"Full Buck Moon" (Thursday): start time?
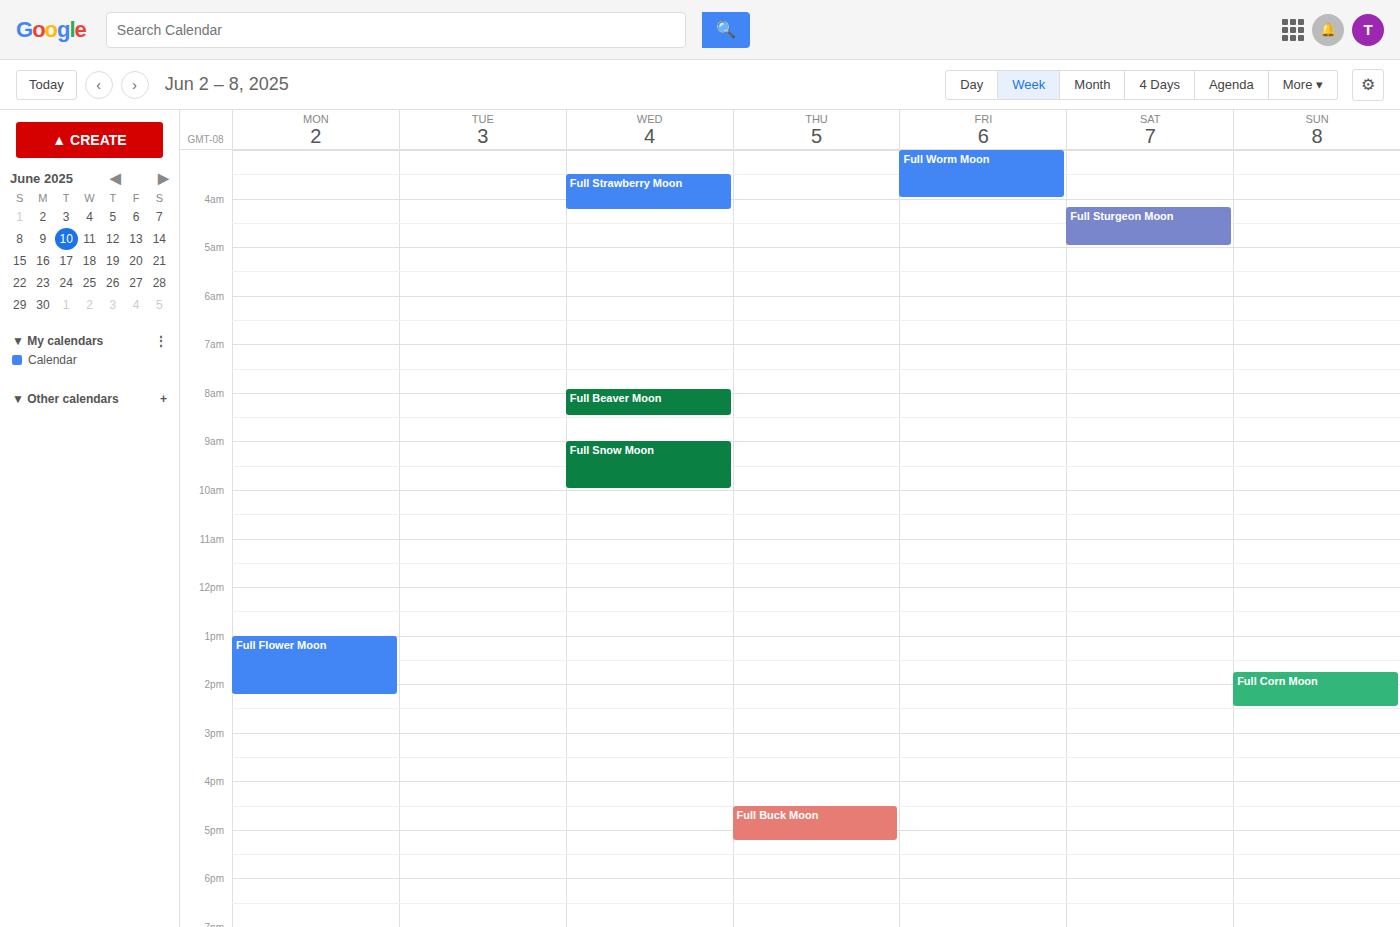
4:30 PM